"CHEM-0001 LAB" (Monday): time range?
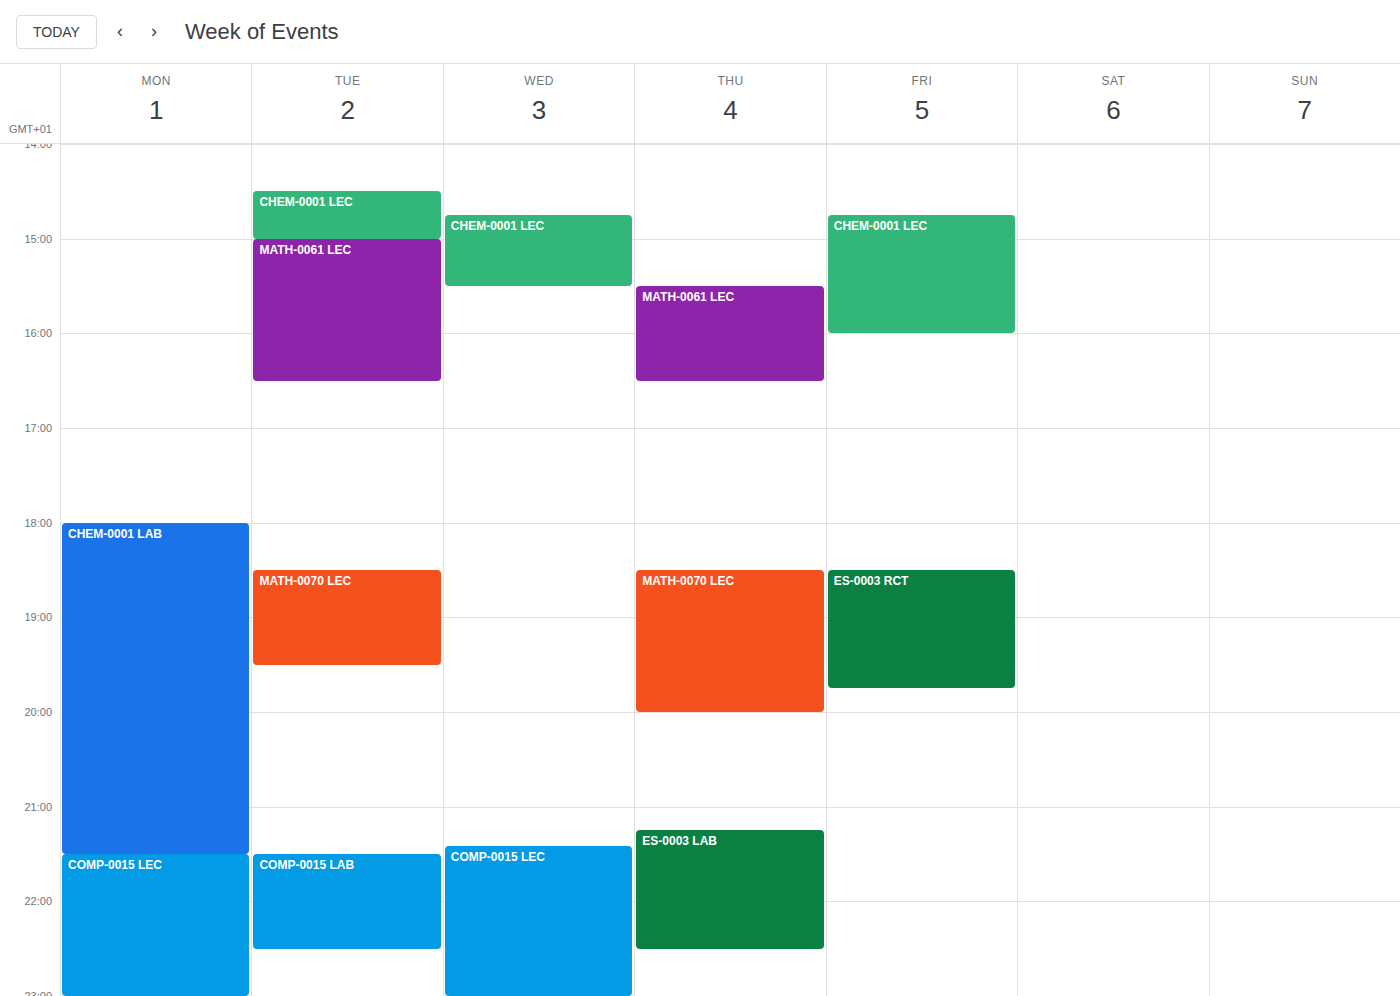
6:00 PM to 9:30 PM